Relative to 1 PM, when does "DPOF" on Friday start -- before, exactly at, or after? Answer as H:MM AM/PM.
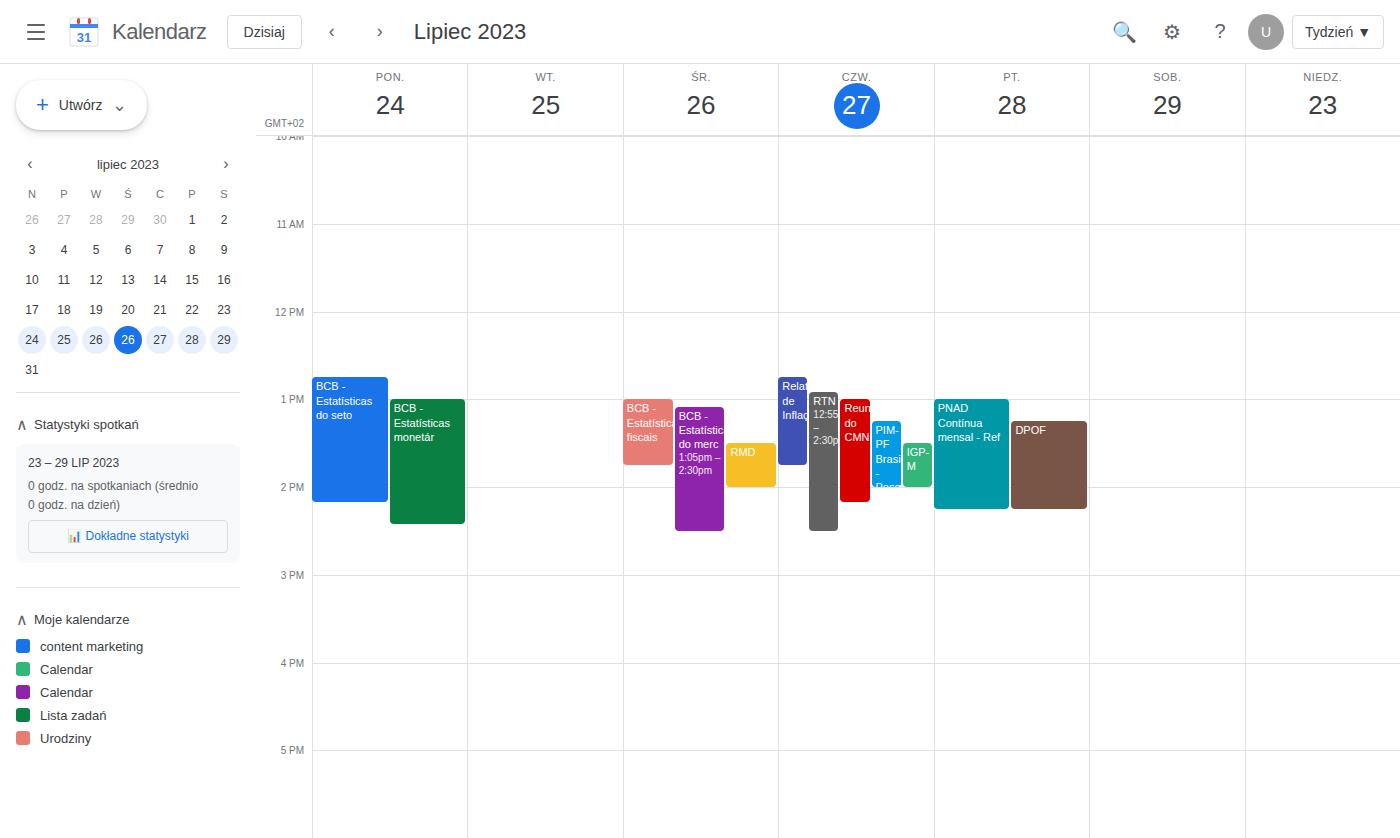
1:15 PM -- after 1 PM, 15 minutes below the 1 PM line.